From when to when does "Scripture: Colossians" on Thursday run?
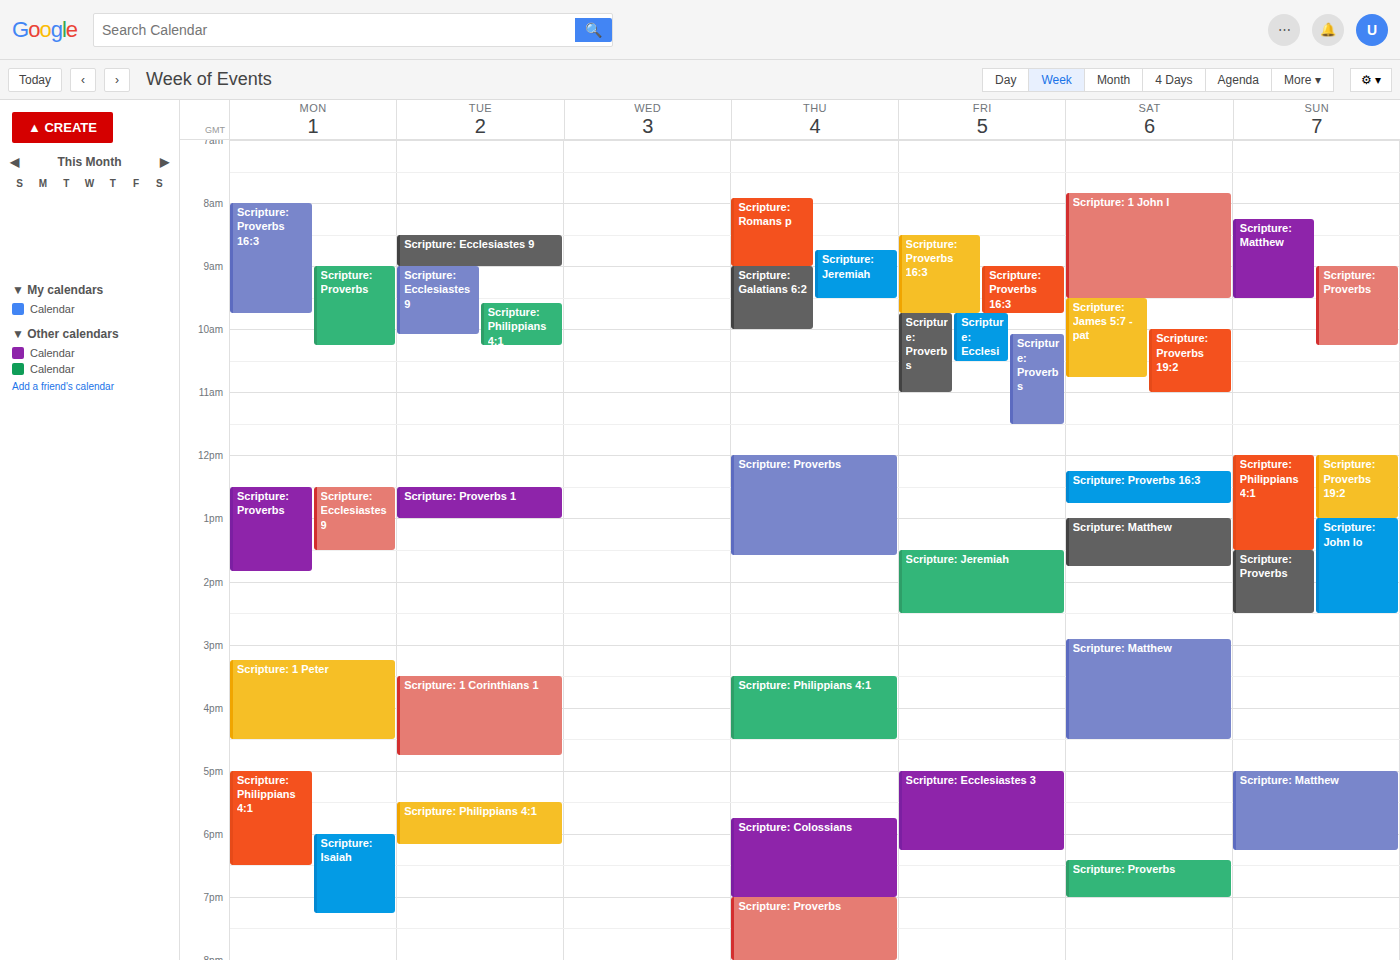
5:45 PM to 7:00 PM